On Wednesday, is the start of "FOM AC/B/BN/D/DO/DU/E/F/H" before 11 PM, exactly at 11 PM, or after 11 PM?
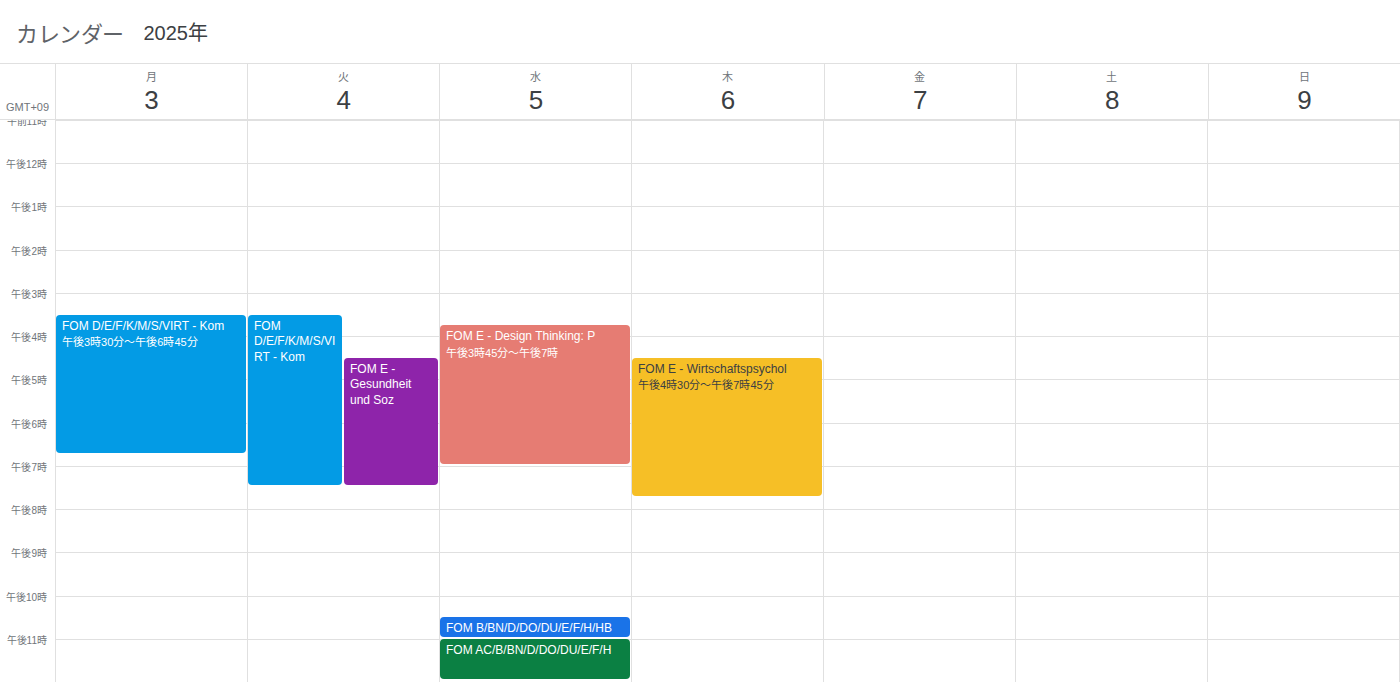
11:00 PM -- exactly at 11 PM, on the 11 PM line.